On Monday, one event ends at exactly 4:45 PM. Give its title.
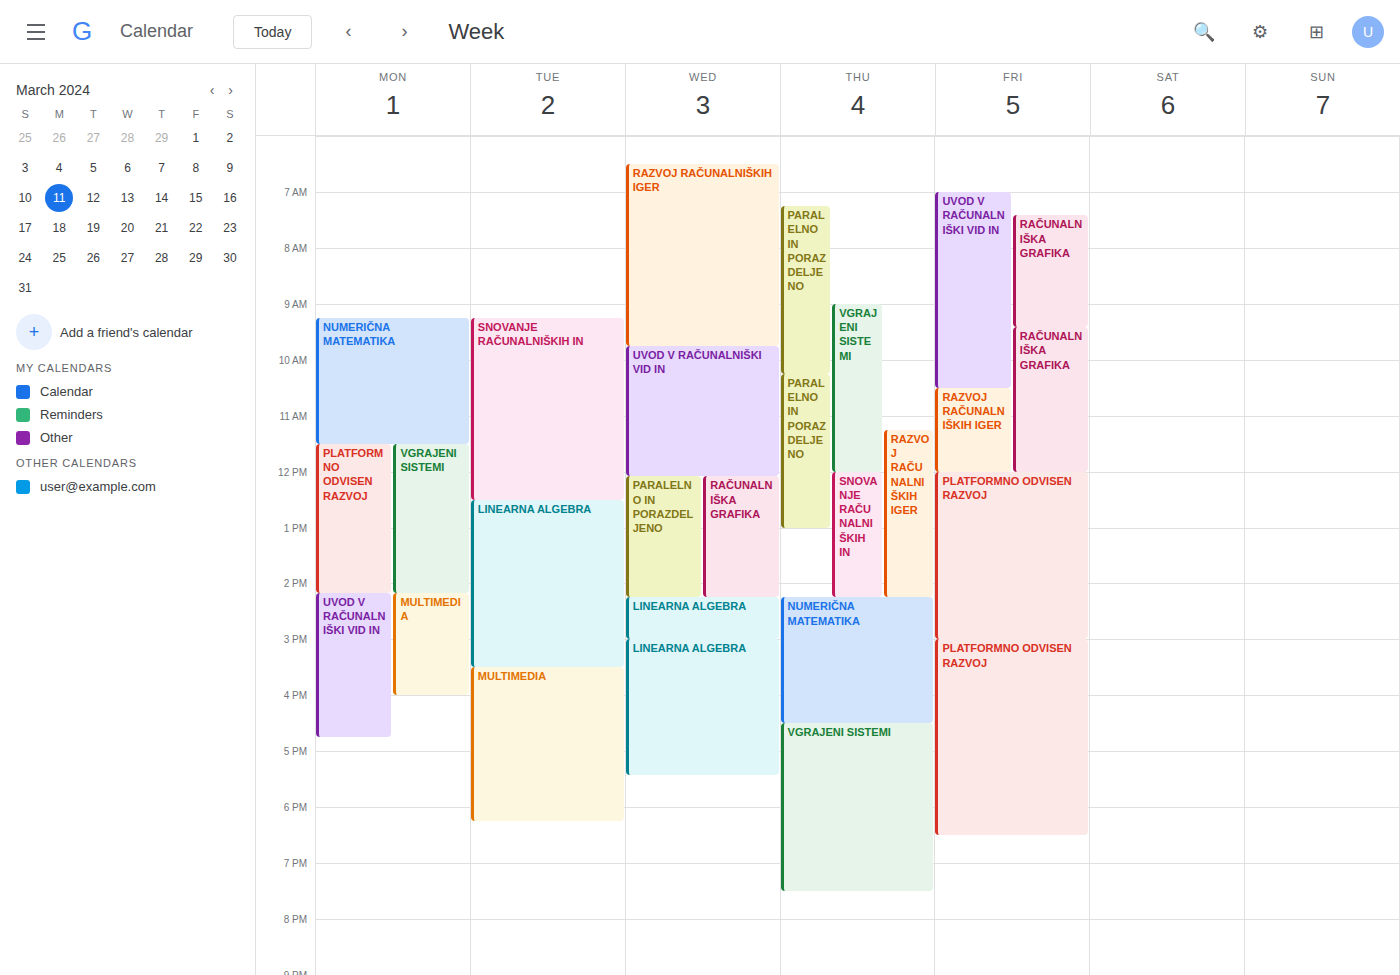
"UVOD V RAČUNALNIŠKI VID IN"